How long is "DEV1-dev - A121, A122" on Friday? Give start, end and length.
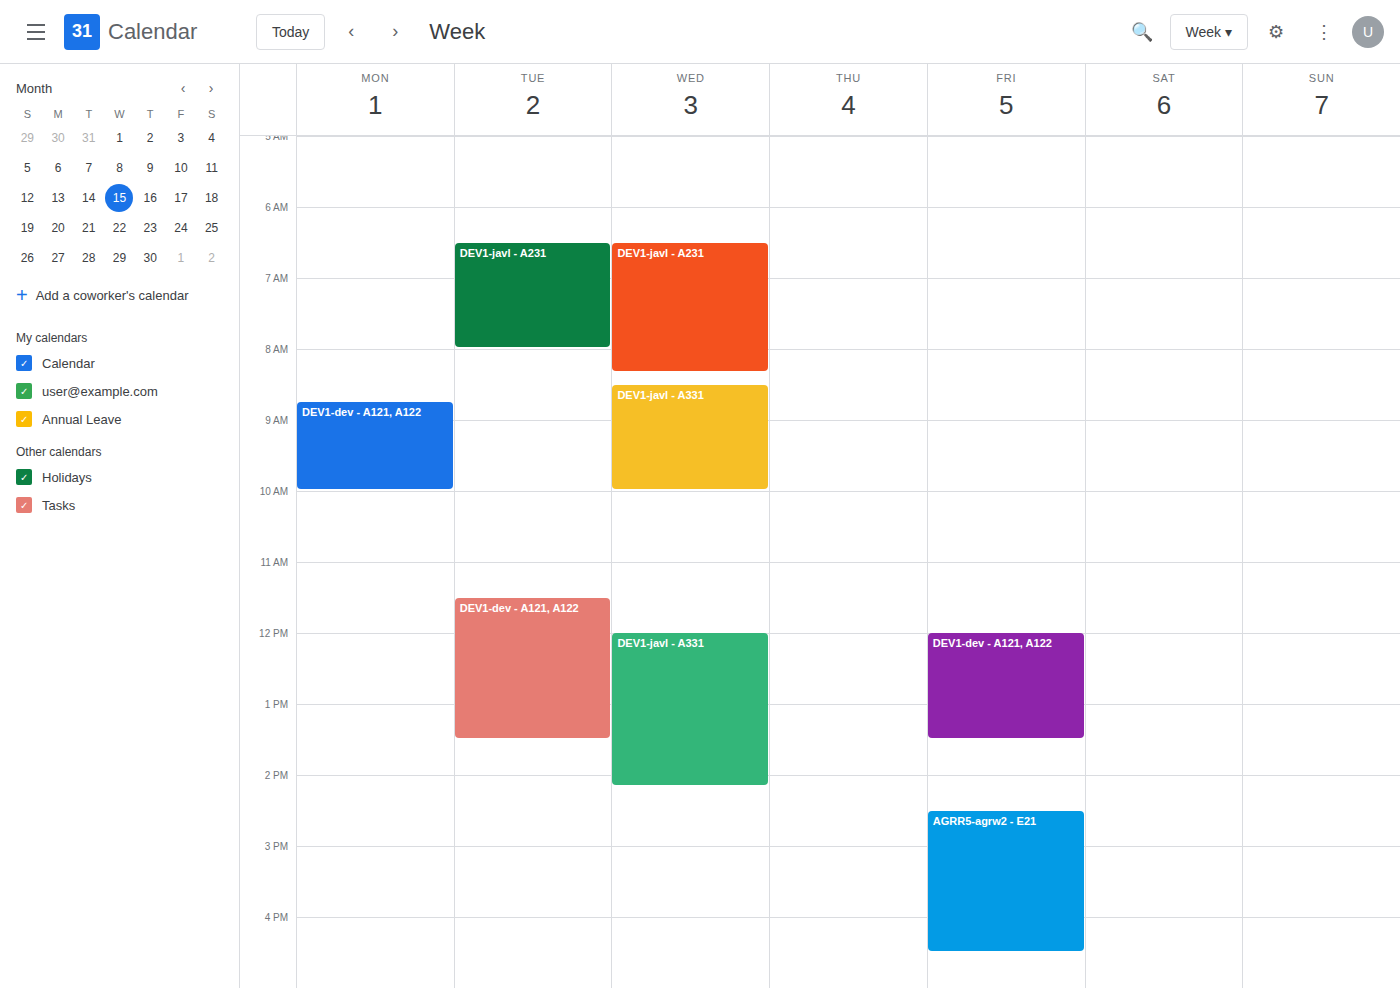
12:00 to 13:30, 1 hour 30 minutes